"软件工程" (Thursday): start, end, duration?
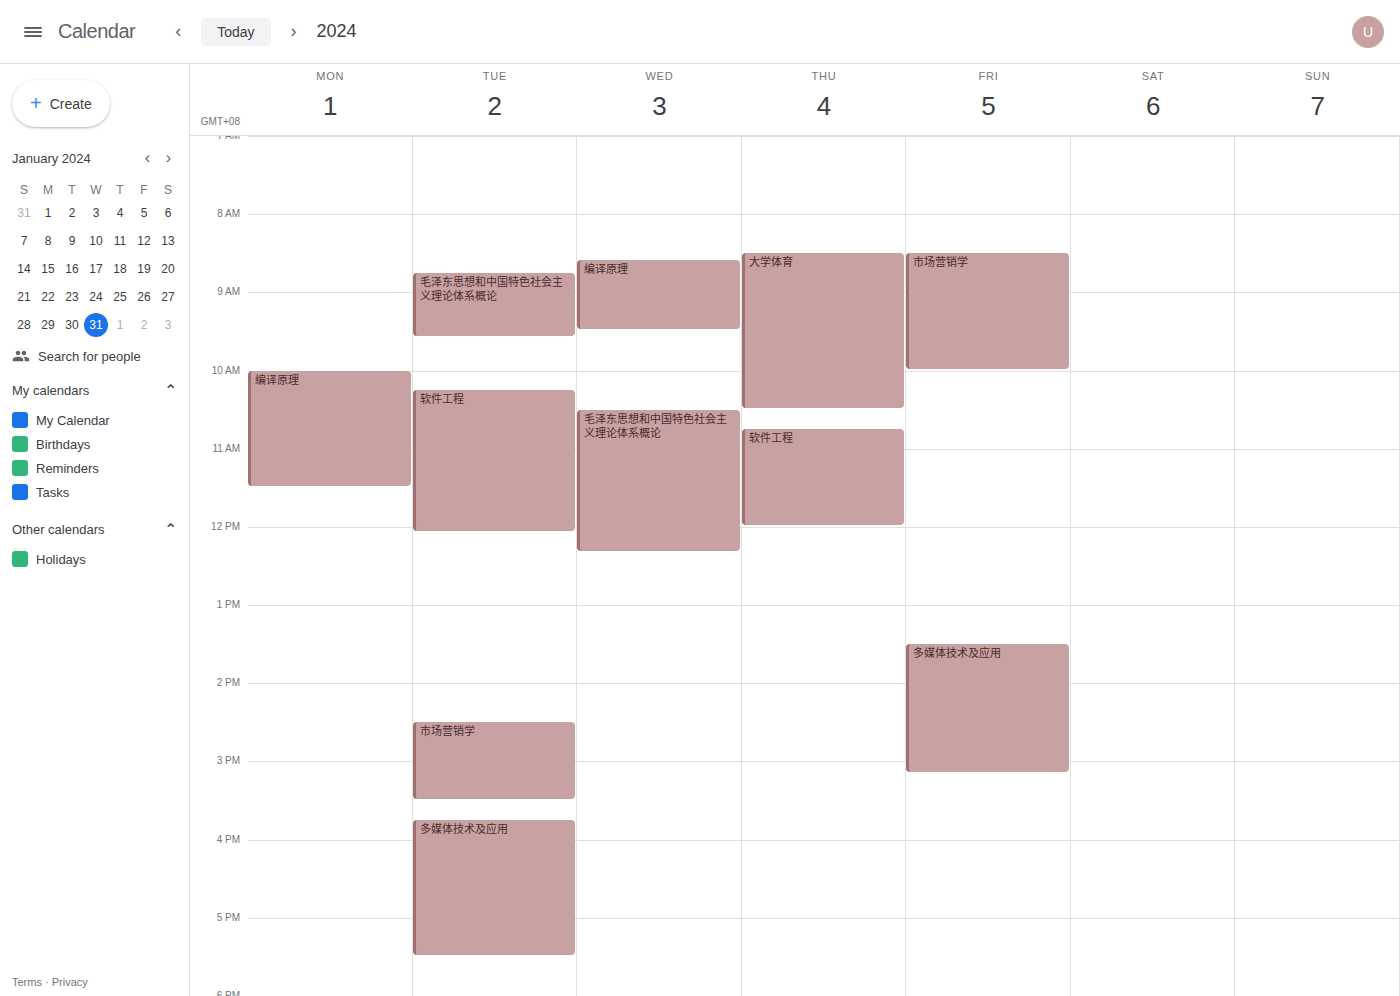
10:45 AM to 12:00 PM, 1 hour 15 minutes